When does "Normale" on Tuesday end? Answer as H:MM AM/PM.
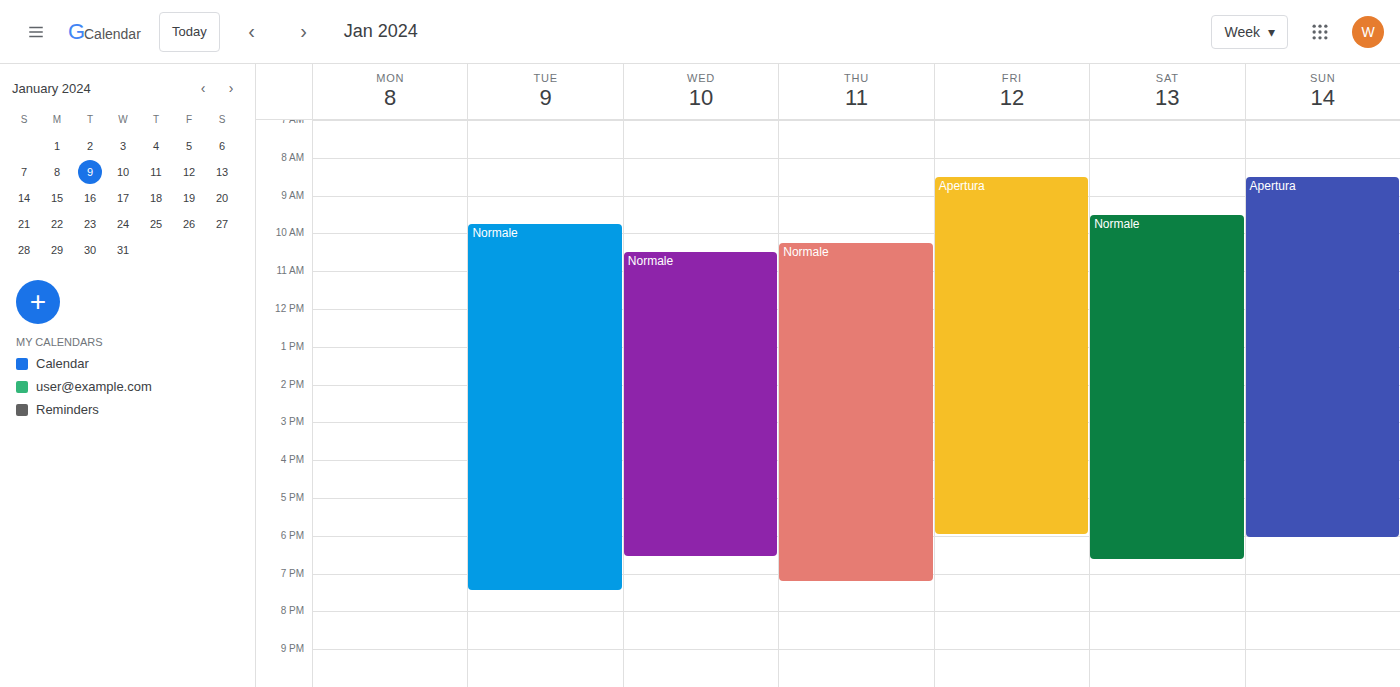
7:30 PM